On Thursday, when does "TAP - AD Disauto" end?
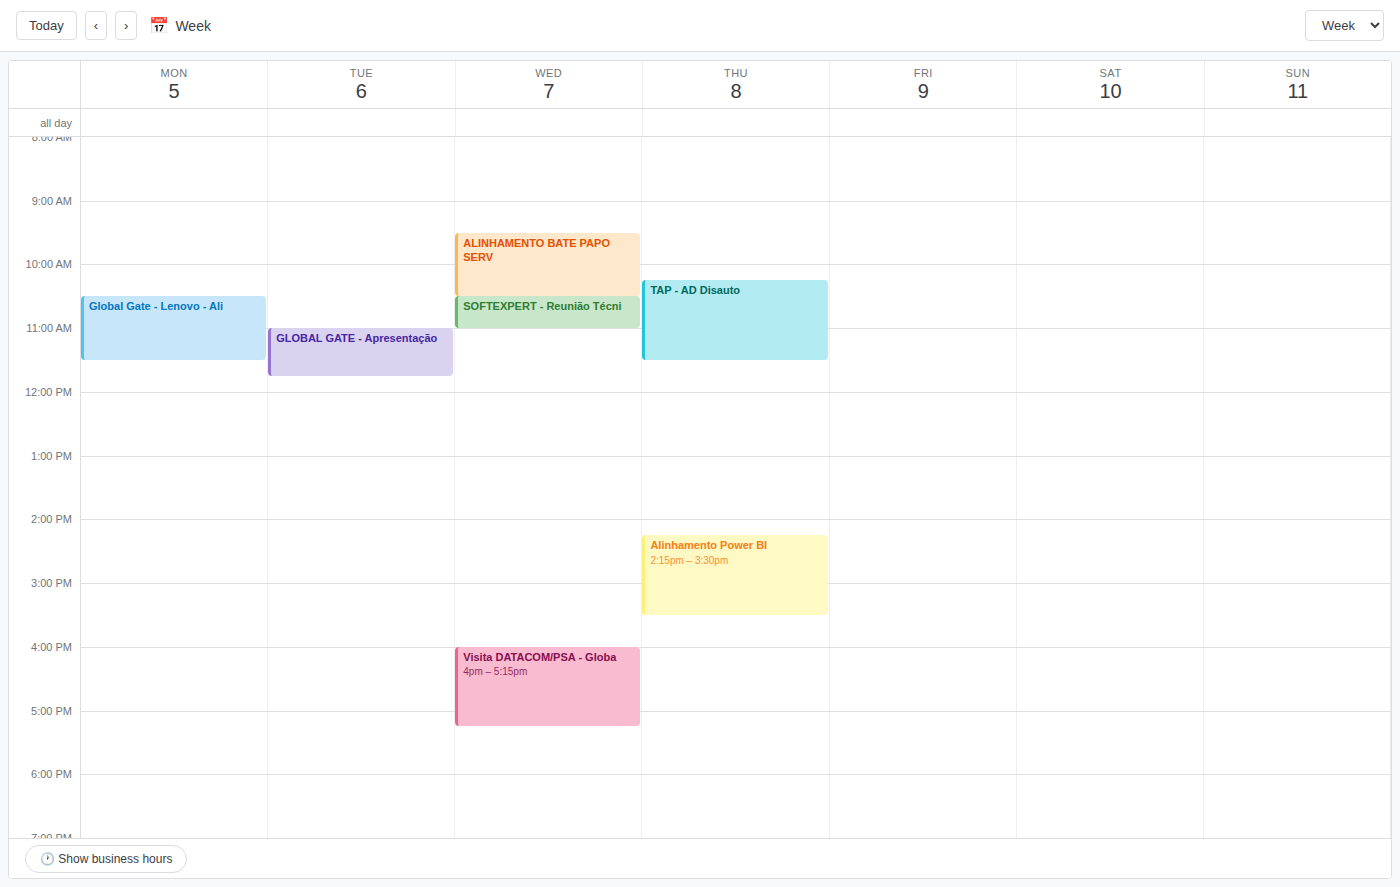
11:30 AM